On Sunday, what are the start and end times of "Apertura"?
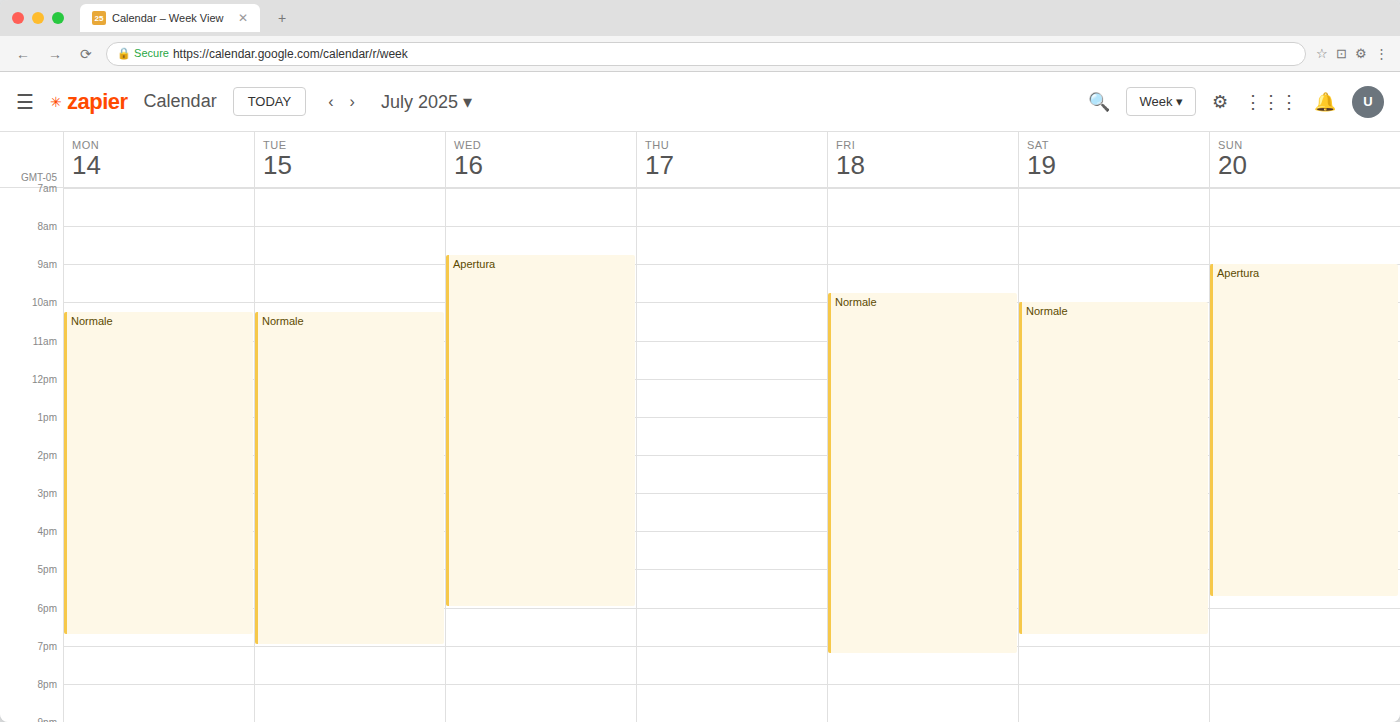
9:00 AM to 5:45 PM